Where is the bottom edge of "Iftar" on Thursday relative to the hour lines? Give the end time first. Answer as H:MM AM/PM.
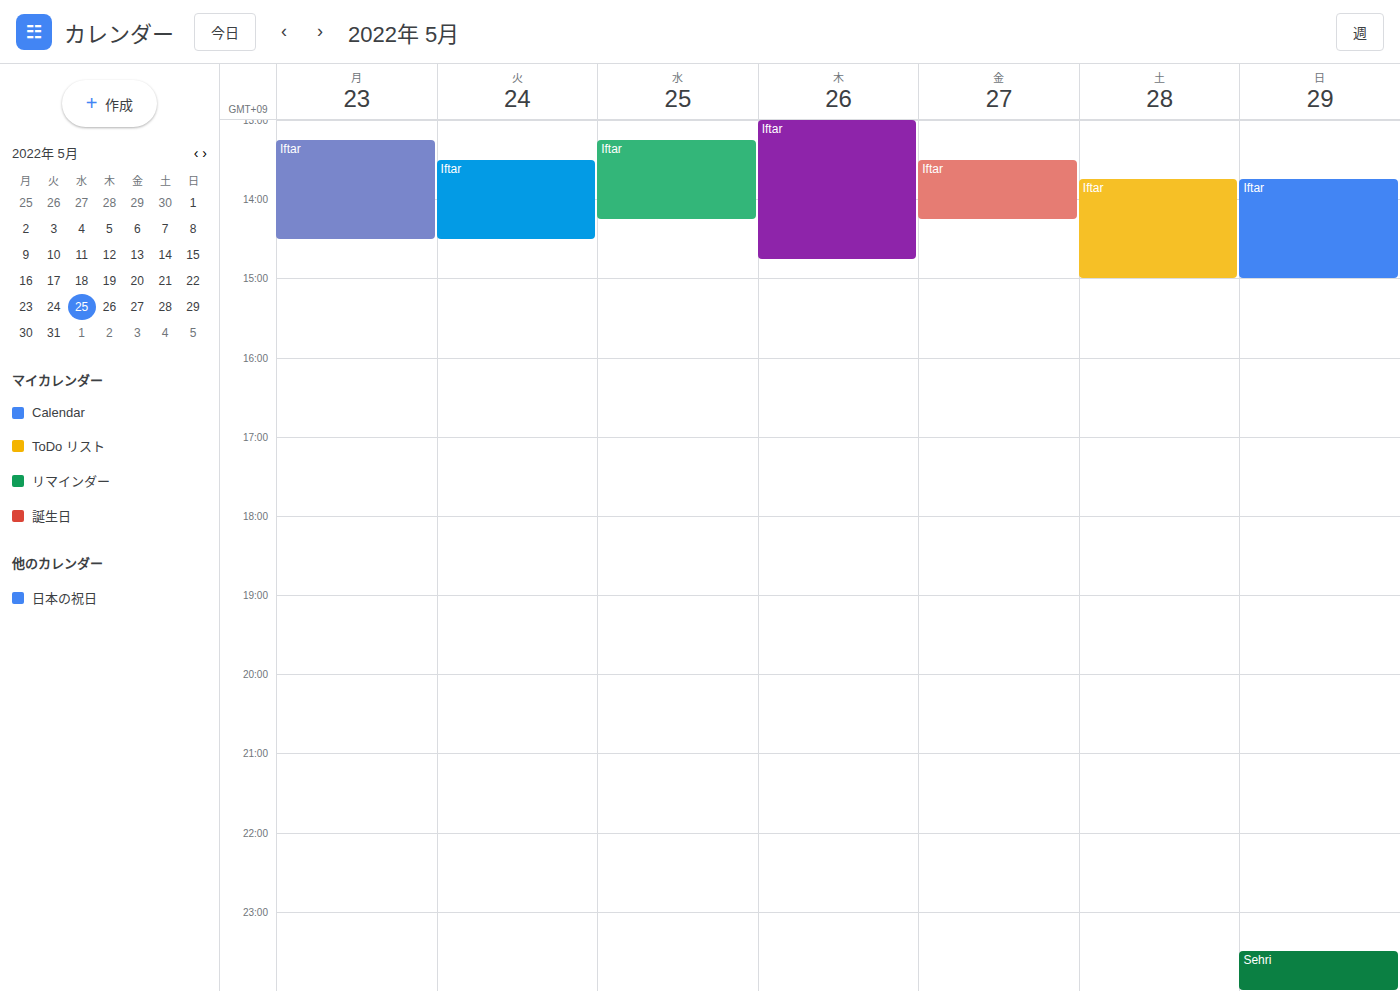
2:45 PM -- neither: three quarters of the way from the 2 PM line to the 3 PM line.